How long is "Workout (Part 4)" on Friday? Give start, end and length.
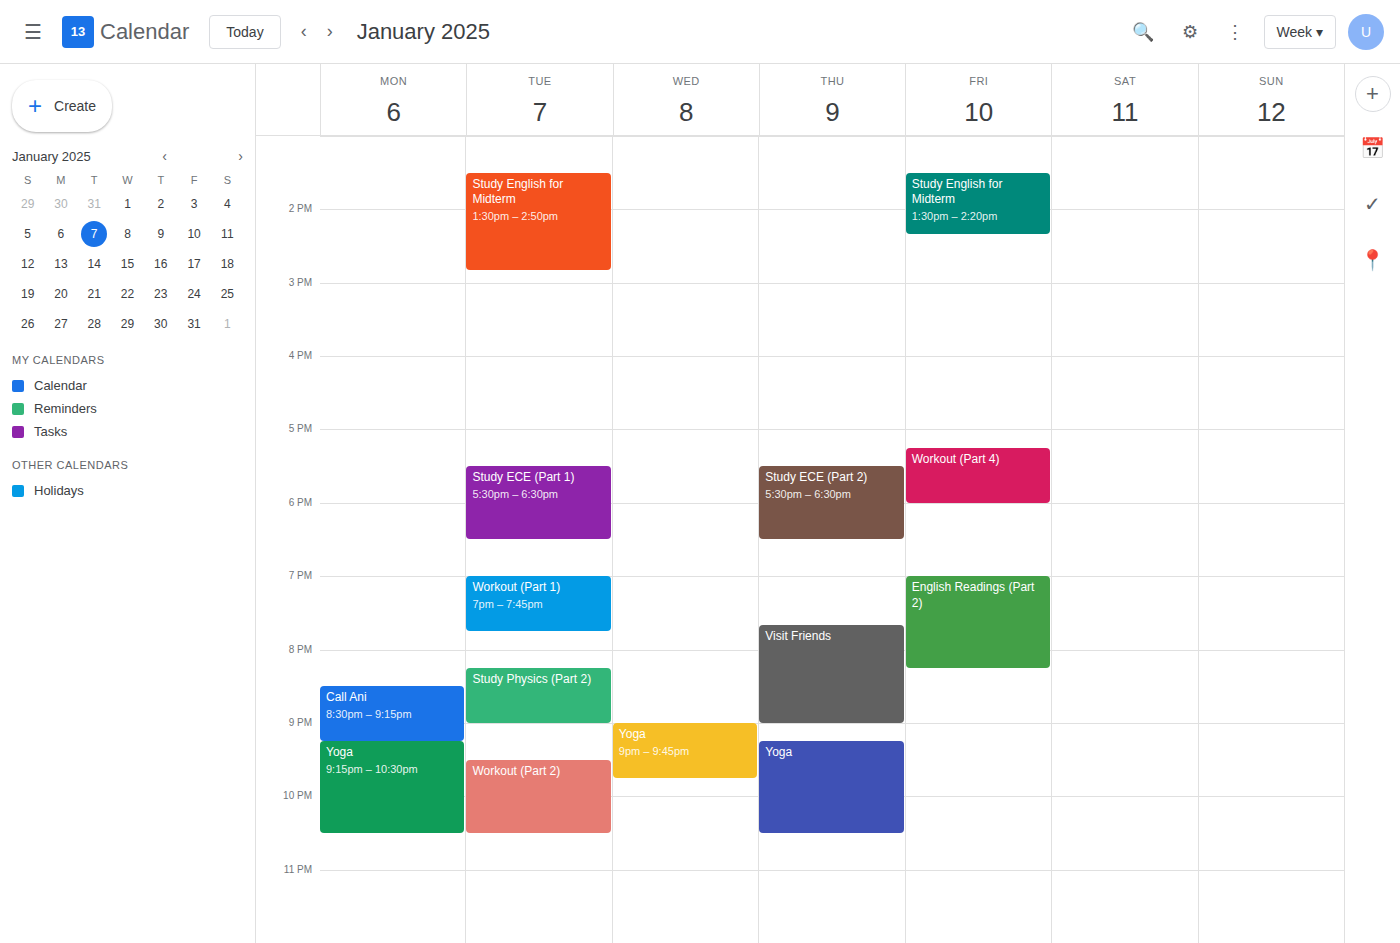
5:15 PM to 6:00 PM, 45 minutes